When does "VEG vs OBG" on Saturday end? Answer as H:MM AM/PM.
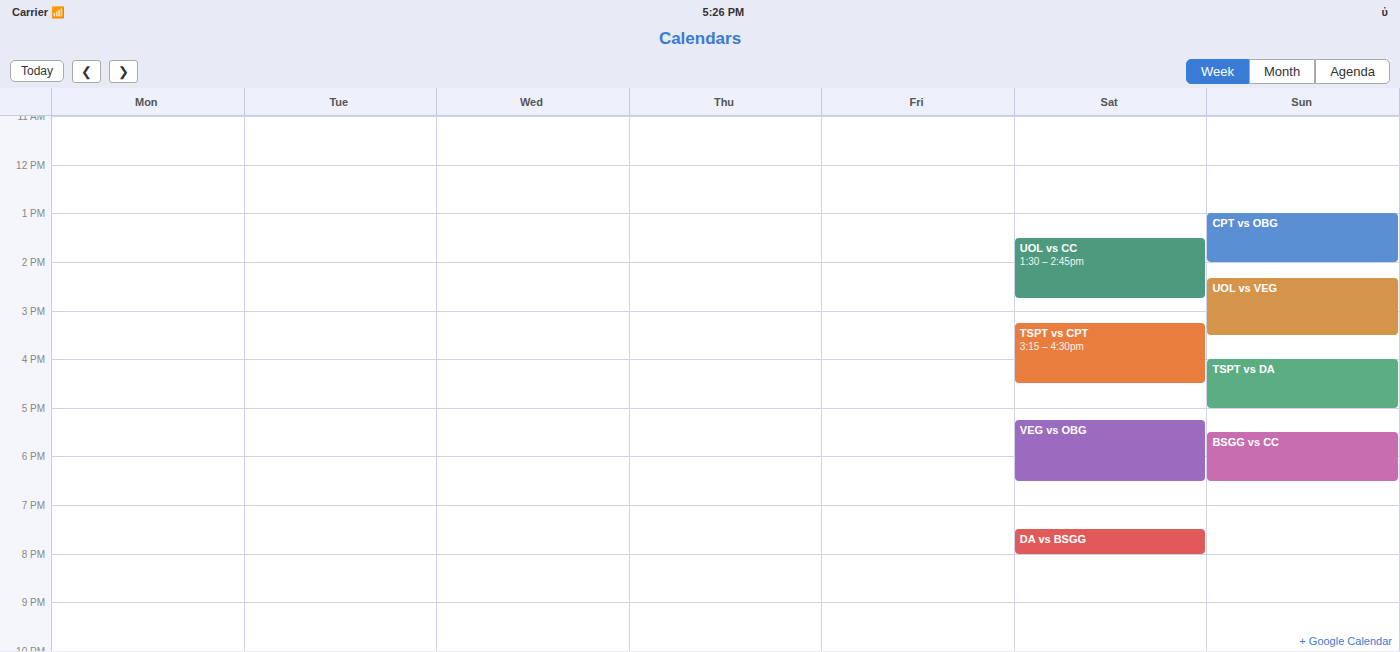
6:30 PM